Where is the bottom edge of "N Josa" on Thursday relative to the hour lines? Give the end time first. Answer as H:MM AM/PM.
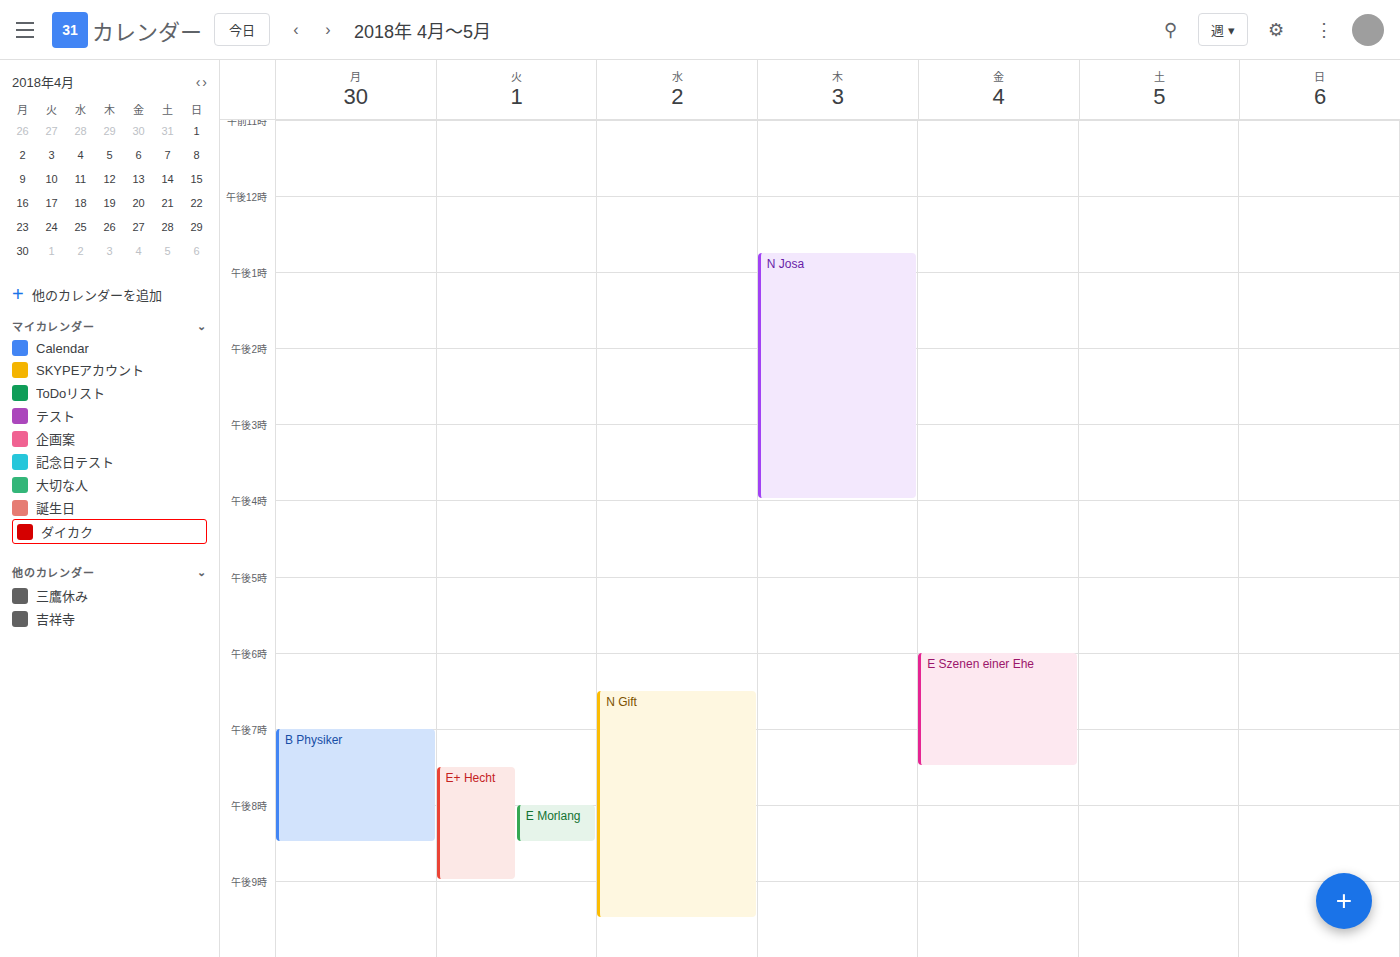
4:00 PM -- exactly on the 4 PM line.